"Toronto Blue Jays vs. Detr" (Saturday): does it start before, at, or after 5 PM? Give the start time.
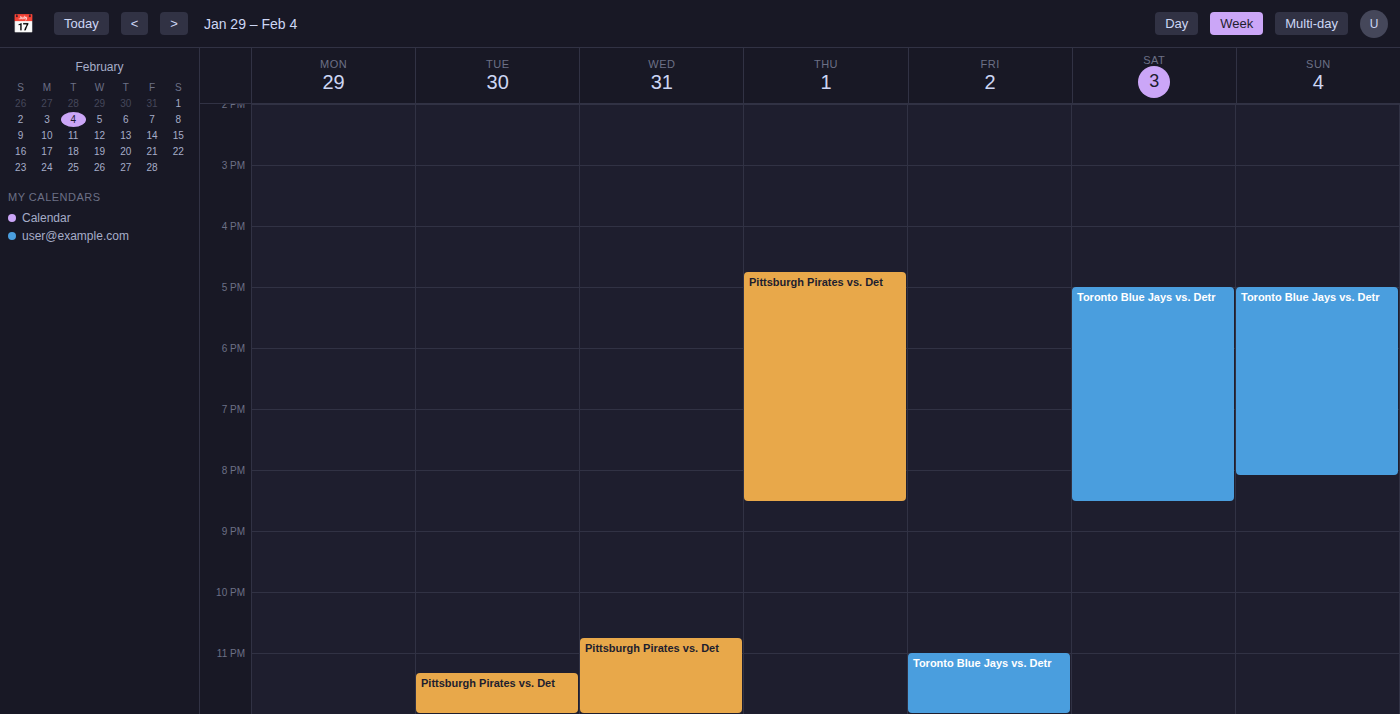
5:00 PM -- exactly at 5 PM, on the 5 PM line.